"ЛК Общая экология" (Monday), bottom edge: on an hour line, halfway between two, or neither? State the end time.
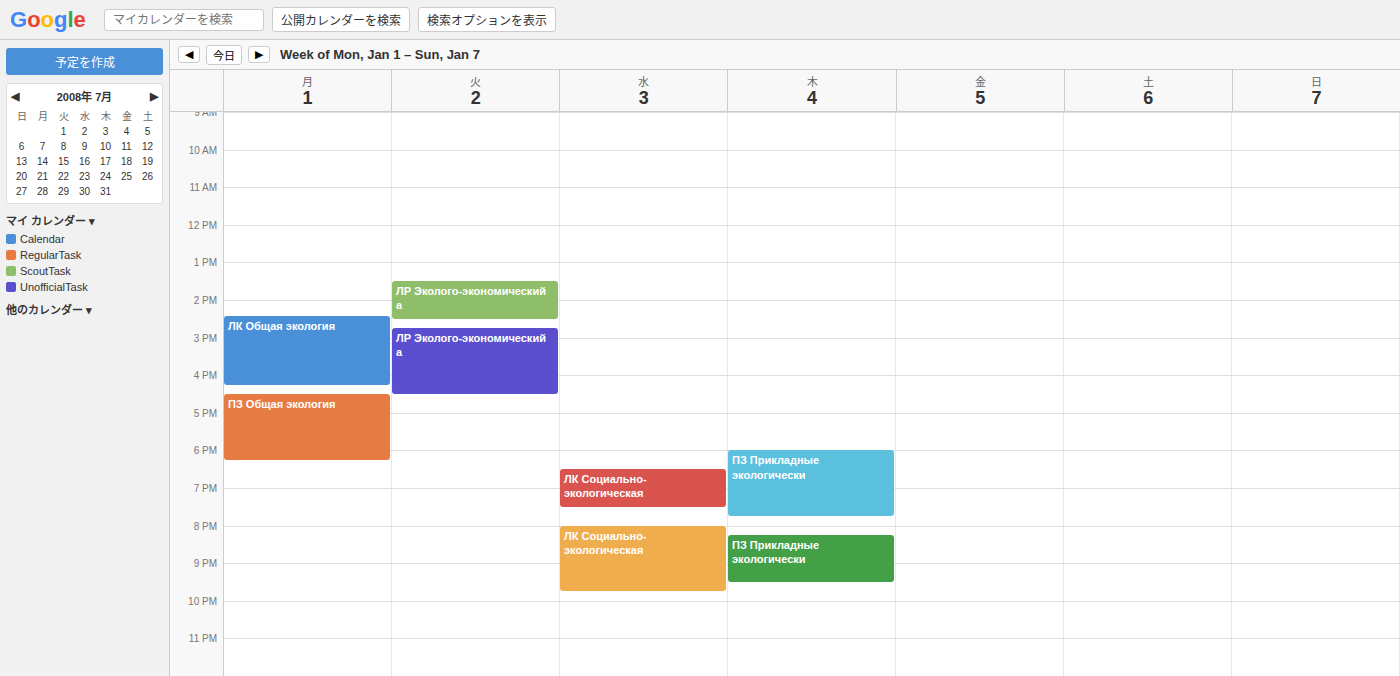
4:15 PM -- neither: a quarter of the way from the 4 PM line to the 5 PM line.